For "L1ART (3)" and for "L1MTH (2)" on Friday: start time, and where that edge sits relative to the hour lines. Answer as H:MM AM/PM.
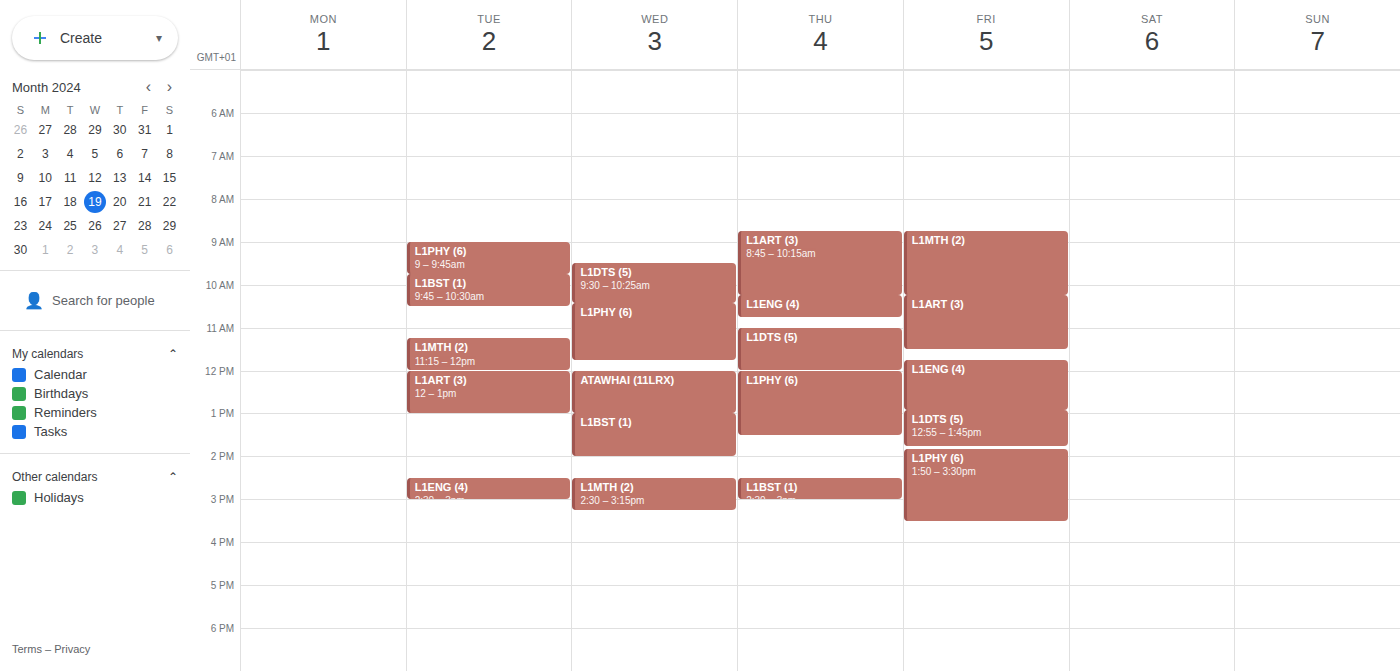
"L1ART (3)": 10:15 AM, neither: a quarter of the way from the 10 AM line to the 11 AM line. "L1MTH (2)": 8:45 AM, neither: three quarters of the way from the 8 AM line to the 9 AM line.